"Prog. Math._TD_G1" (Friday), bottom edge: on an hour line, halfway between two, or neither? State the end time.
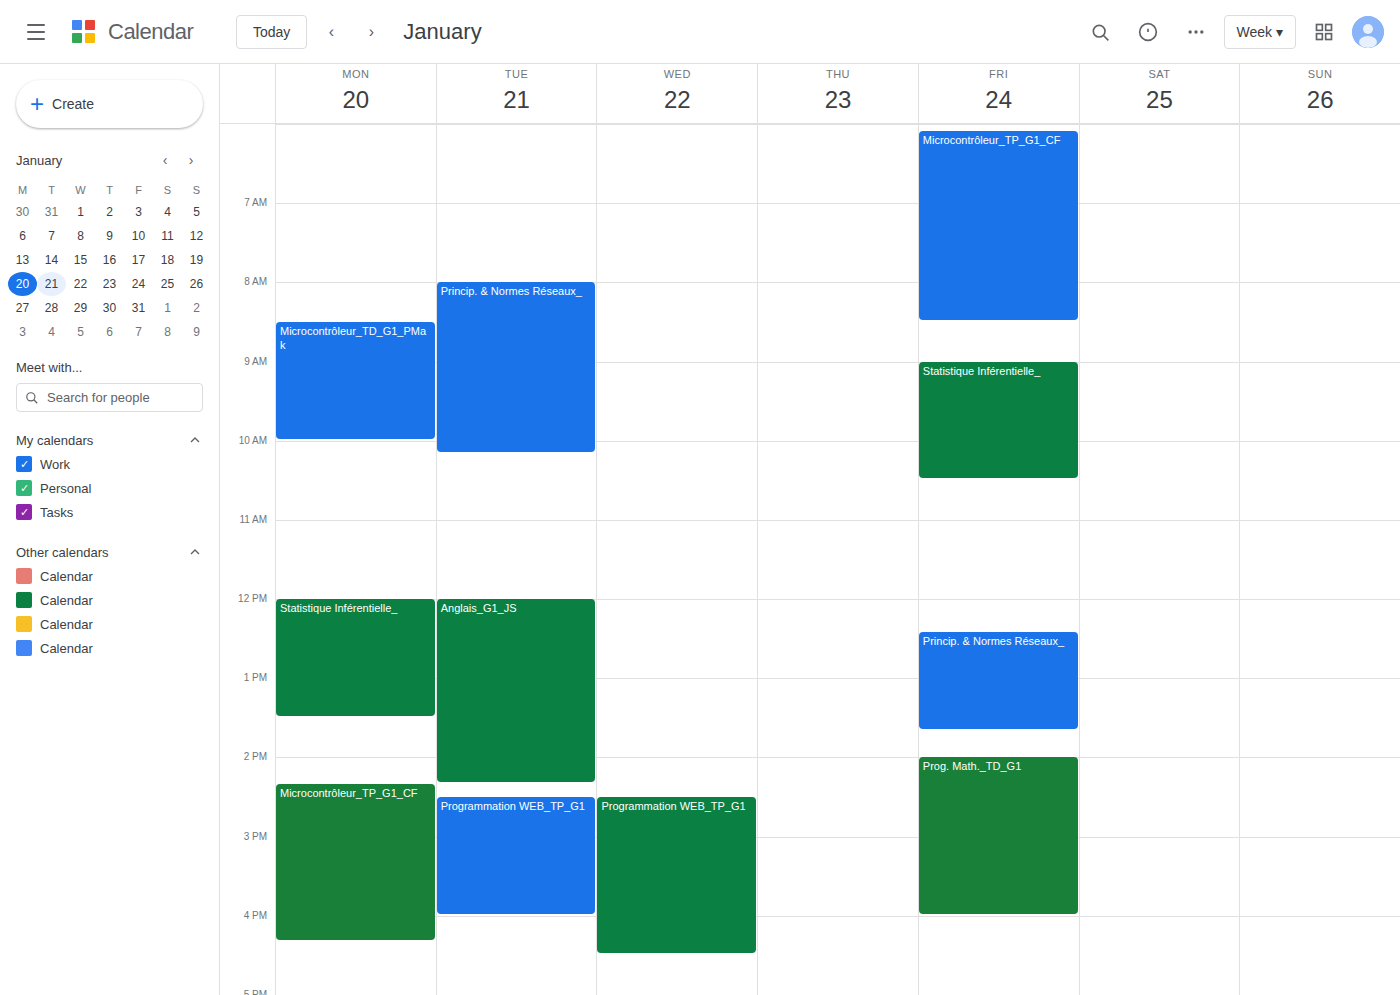
4:00 PM -- exactly on the 4 PM line.